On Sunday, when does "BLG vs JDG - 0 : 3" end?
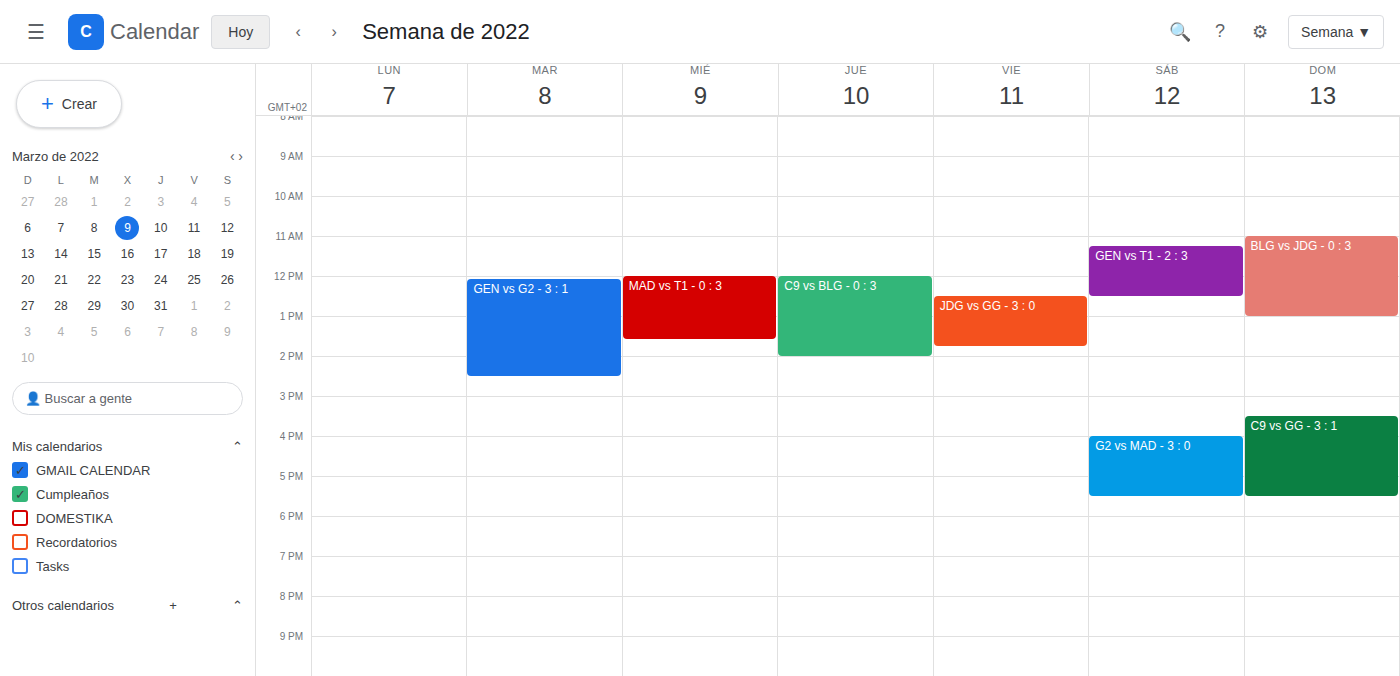
13:00